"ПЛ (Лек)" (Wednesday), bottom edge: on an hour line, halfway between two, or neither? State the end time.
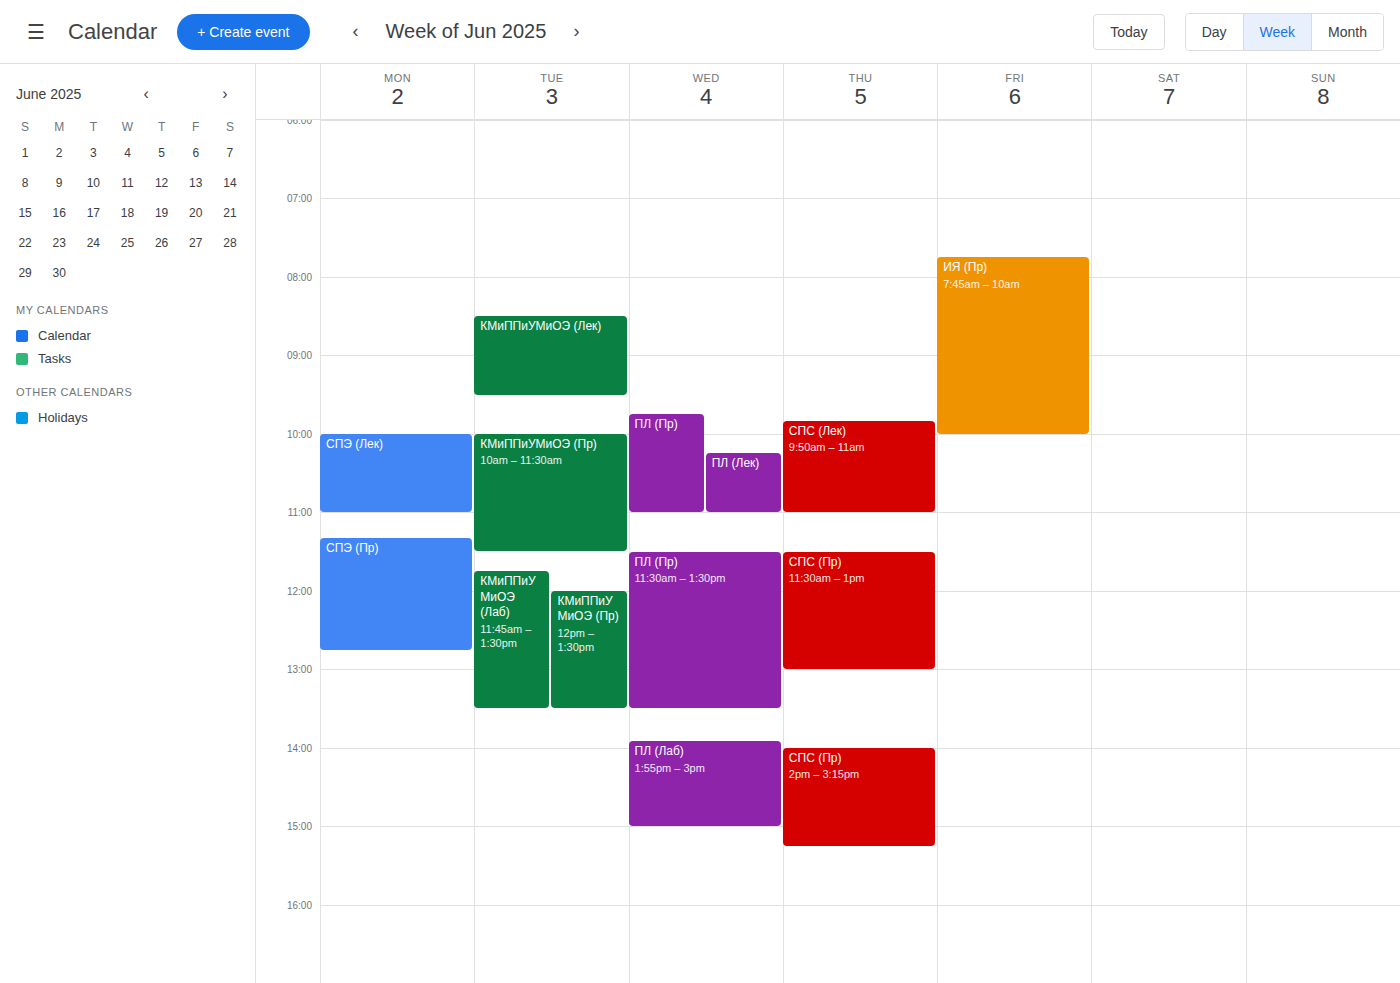
11:00 AM -- exactly on the 11 AM line.